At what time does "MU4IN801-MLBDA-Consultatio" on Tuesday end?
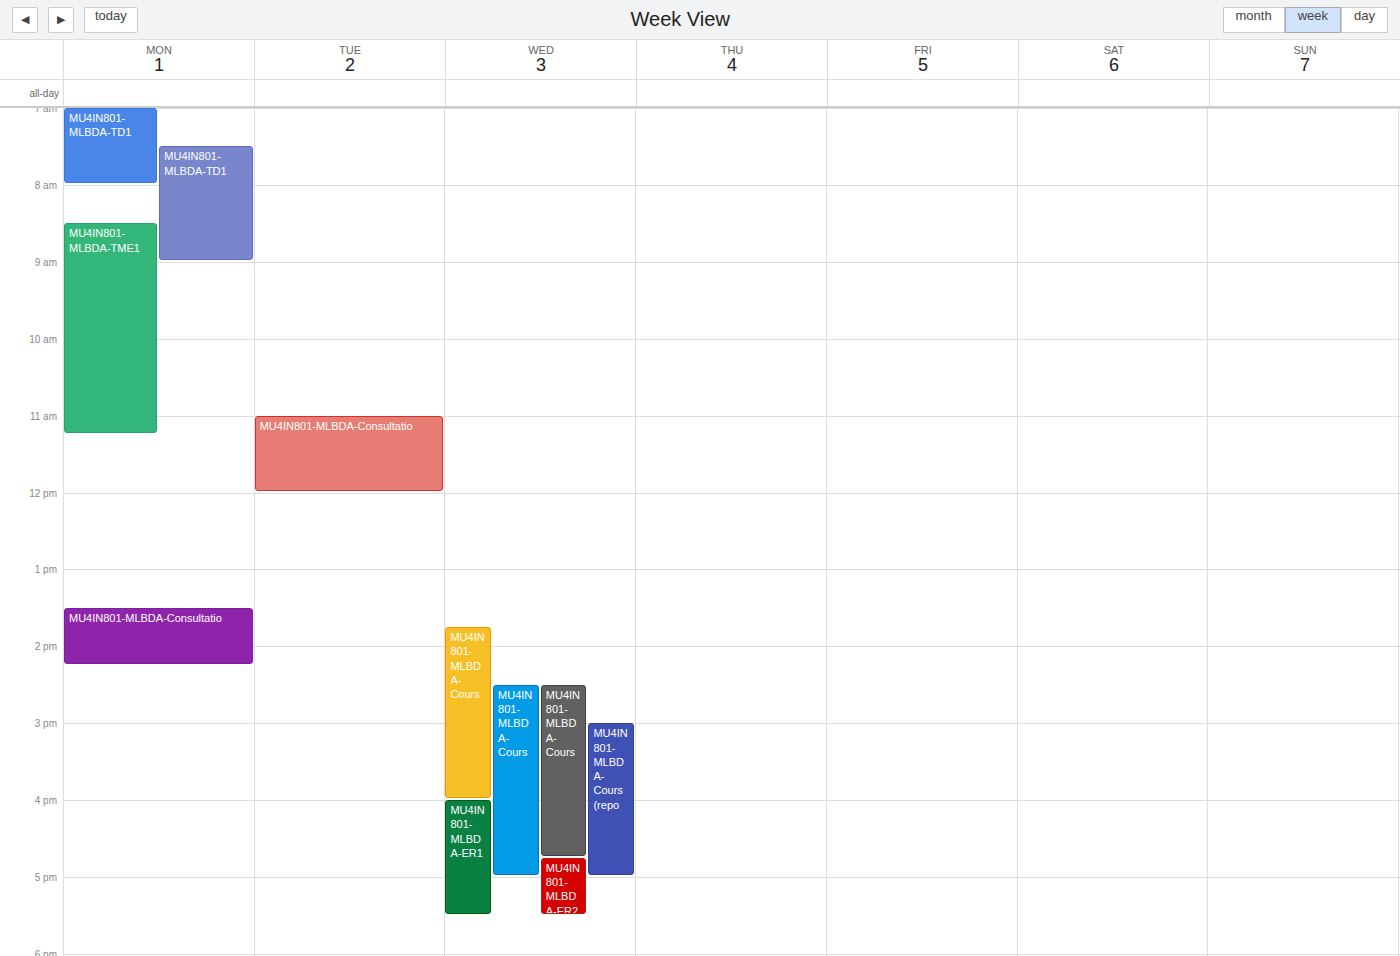
12:00 PM